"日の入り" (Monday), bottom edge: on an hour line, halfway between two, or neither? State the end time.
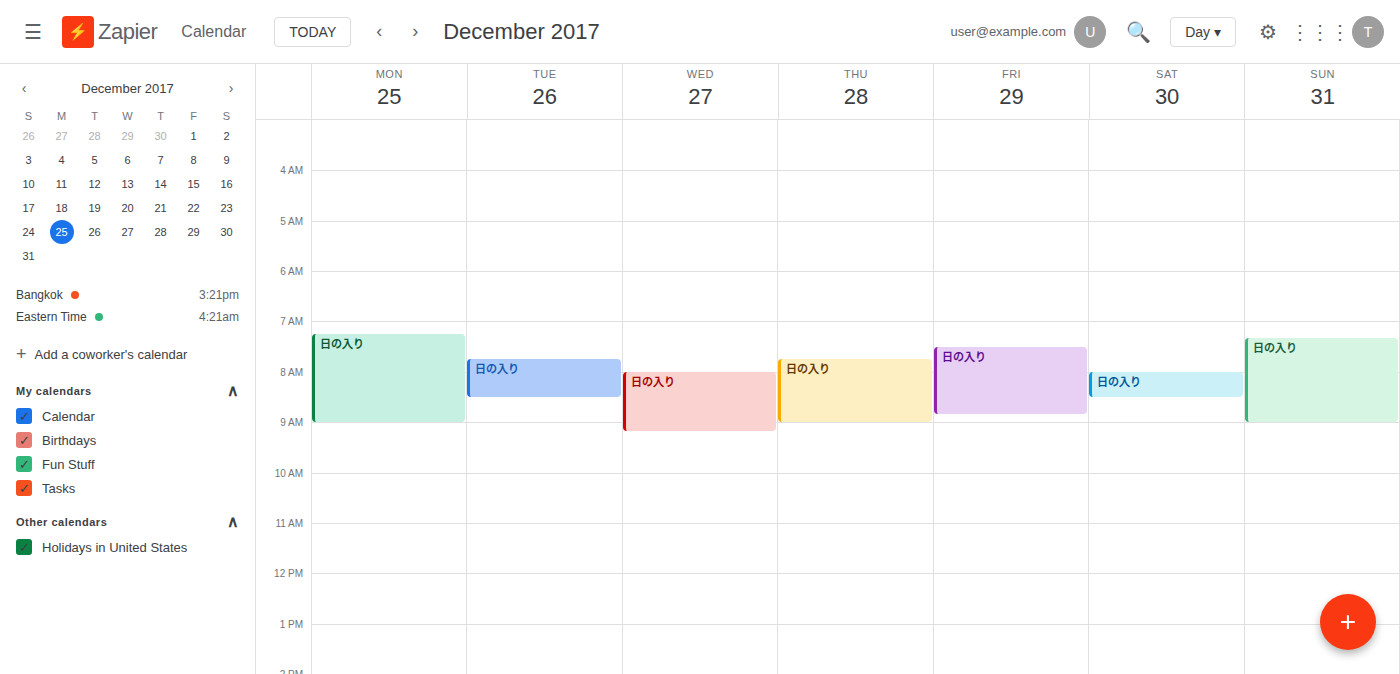
9:00 AM -- exactly on the 9 AM line.